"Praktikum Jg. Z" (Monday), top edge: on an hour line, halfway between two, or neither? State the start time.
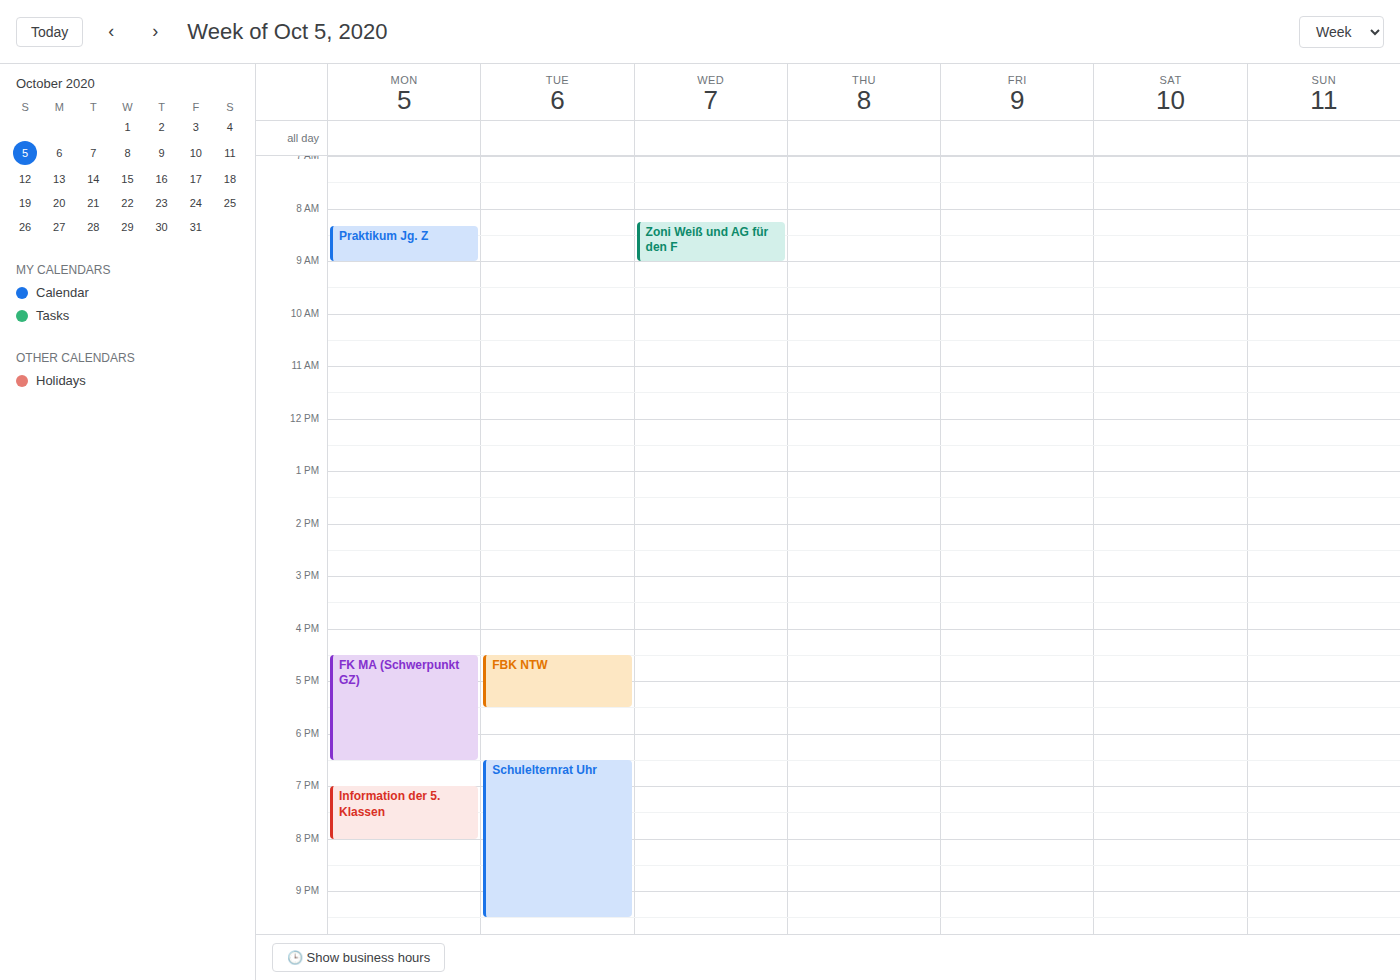
8:20 AM -- neither: 20 minutes below the 8 AM line and 40 minutes above the 9 AM line.